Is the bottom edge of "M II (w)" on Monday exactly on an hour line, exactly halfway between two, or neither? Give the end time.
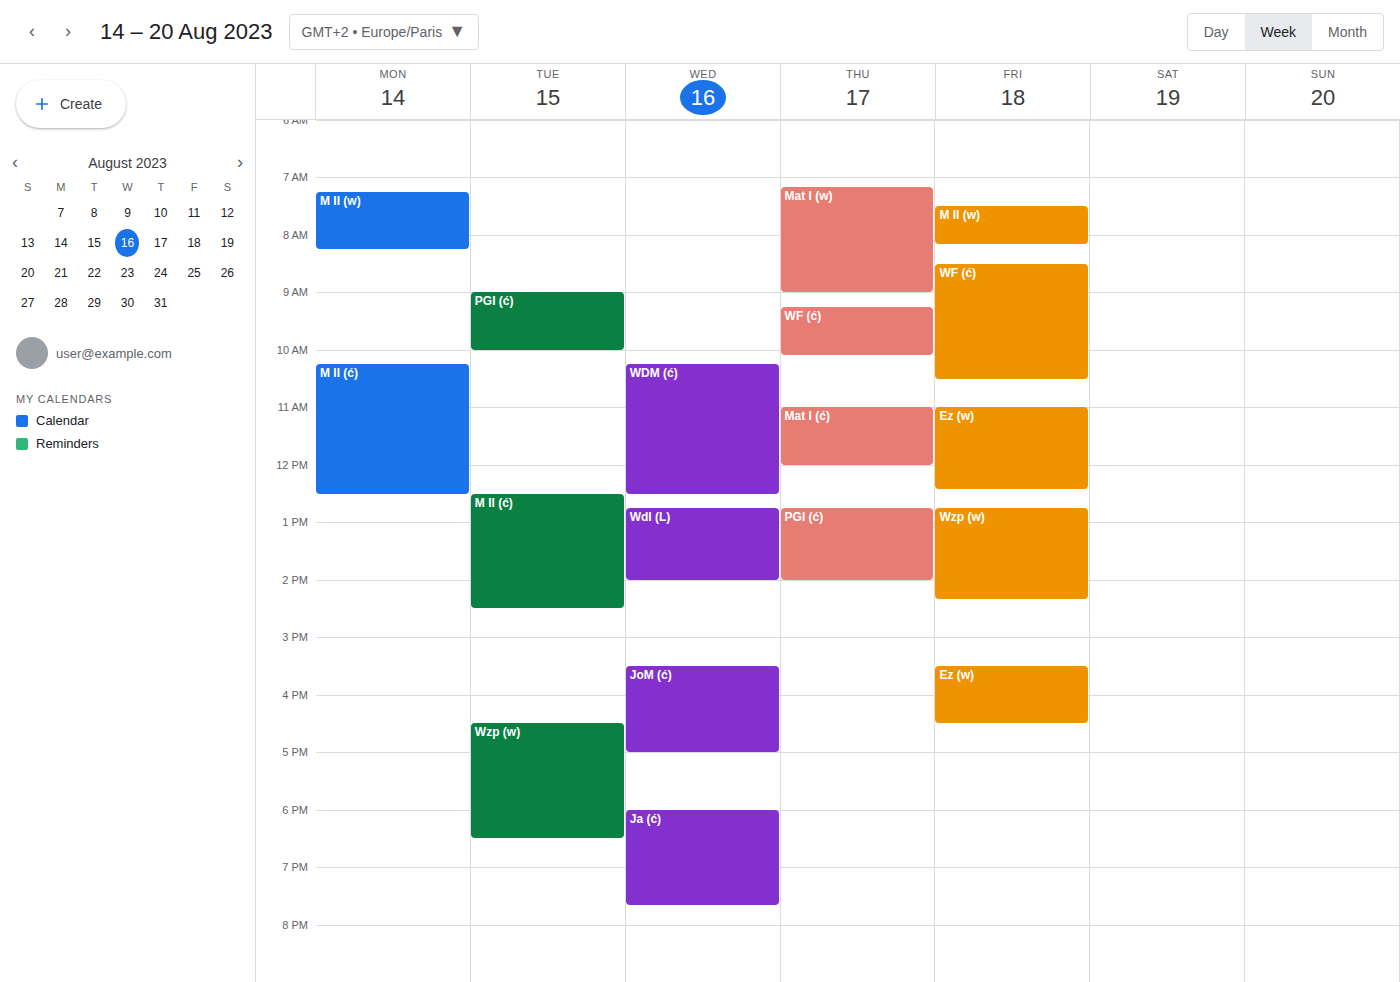
8:15 AM -- neither: a quarter of the way from the 8 AM line to the 9 AM line.